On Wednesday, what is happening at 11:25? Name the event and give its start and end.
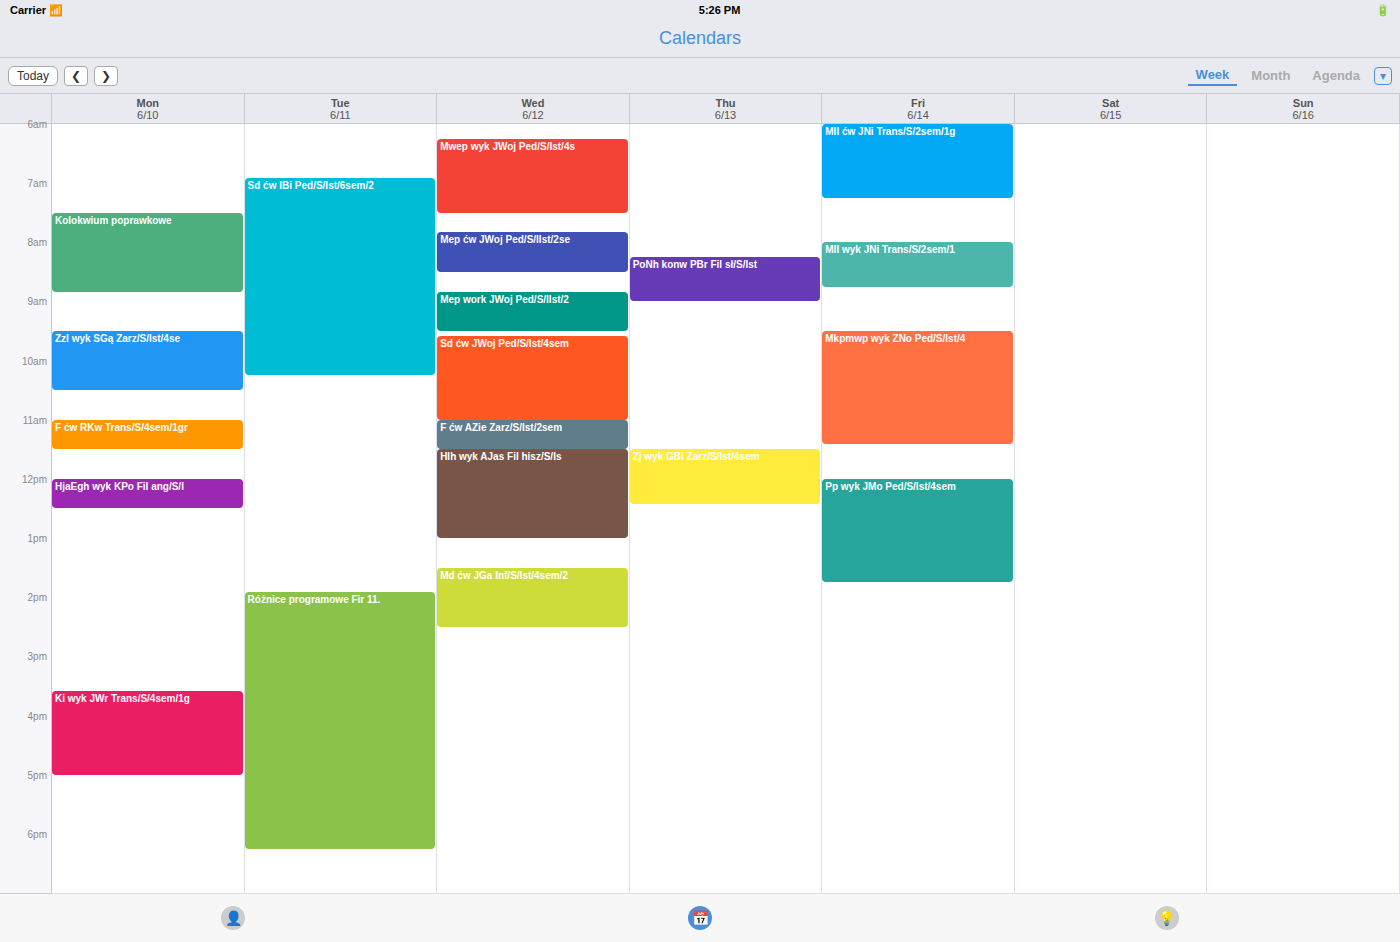
"F ćw AZie Zarz/S/Ist/2sem", 11:00 to 11:30